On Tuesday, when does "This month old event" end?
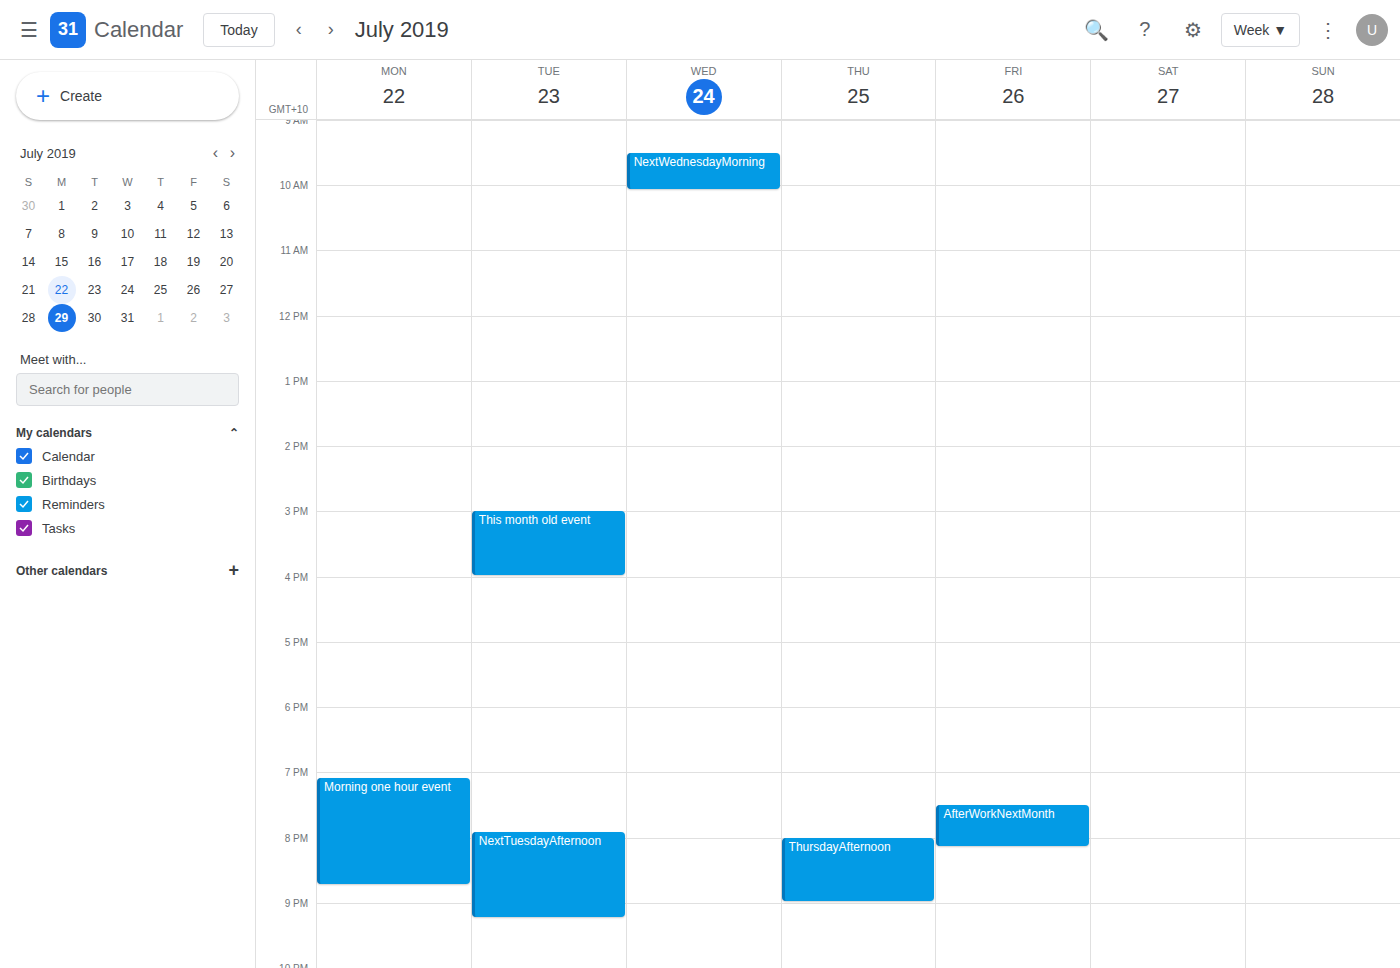
16:00